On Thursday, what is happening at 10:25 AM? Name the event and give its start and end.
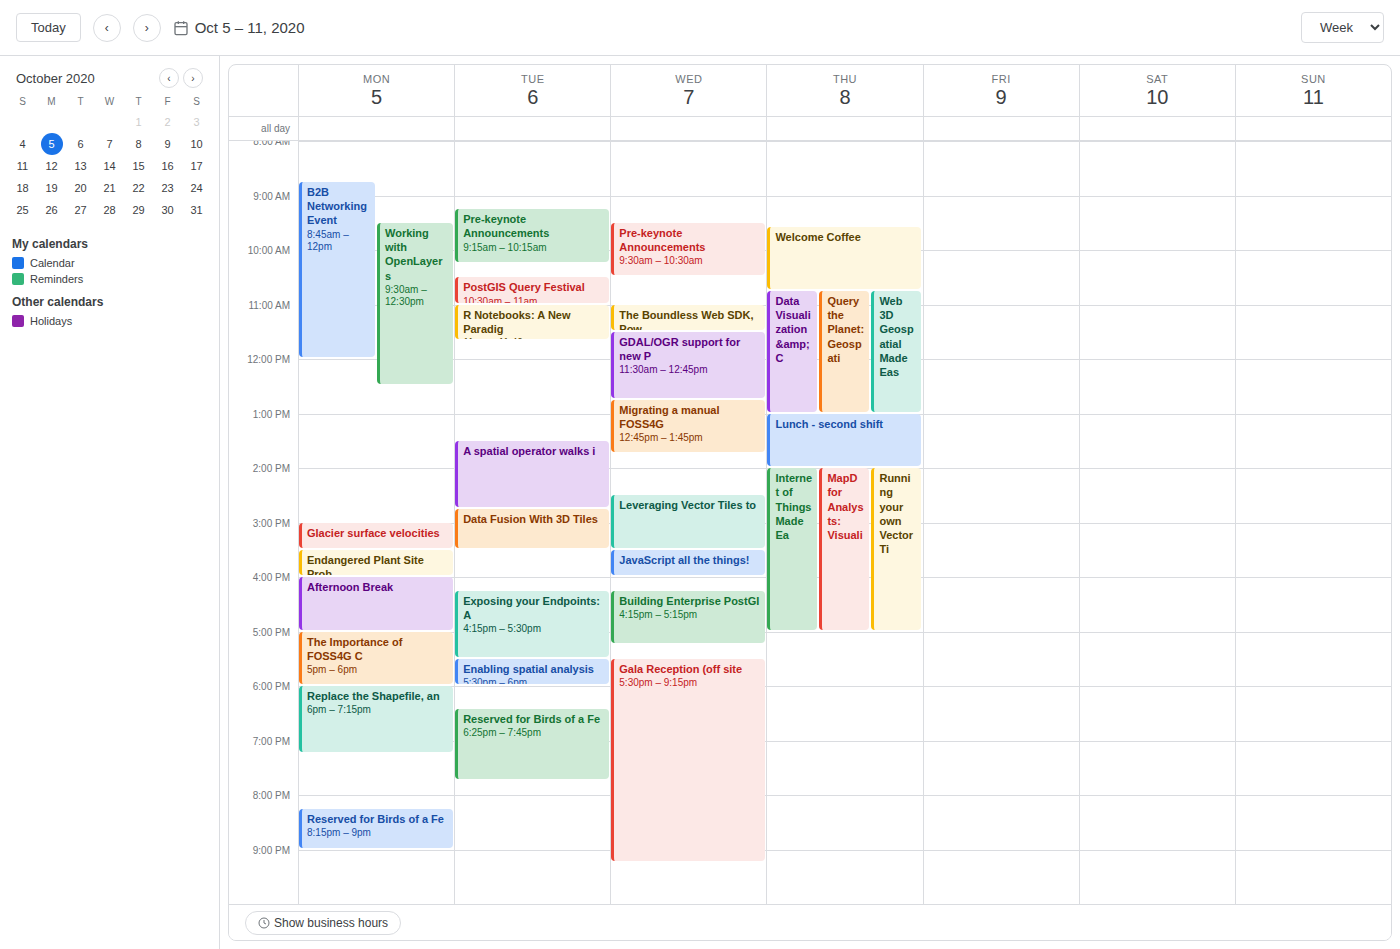
"Welcome Coffee", 9:35 AM to 10:45 AM